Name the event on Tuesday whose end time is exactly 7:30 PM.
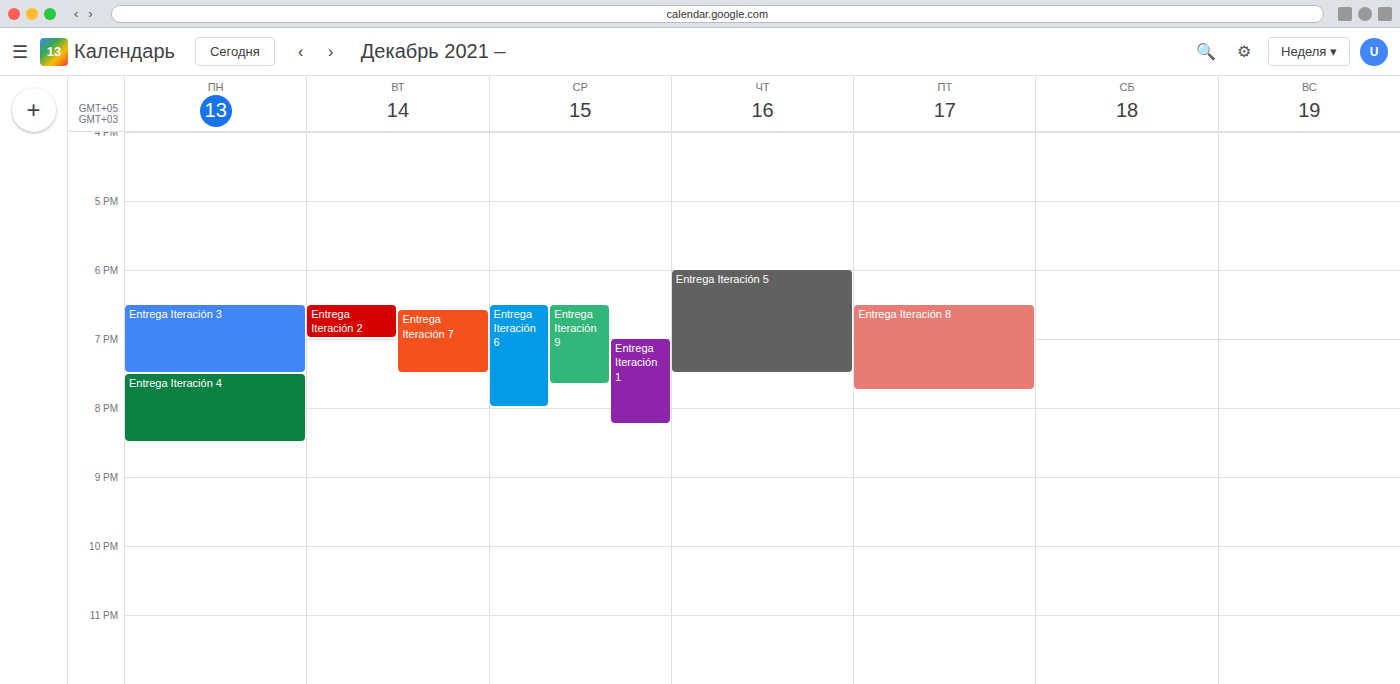
"Entrega Iteración 7"